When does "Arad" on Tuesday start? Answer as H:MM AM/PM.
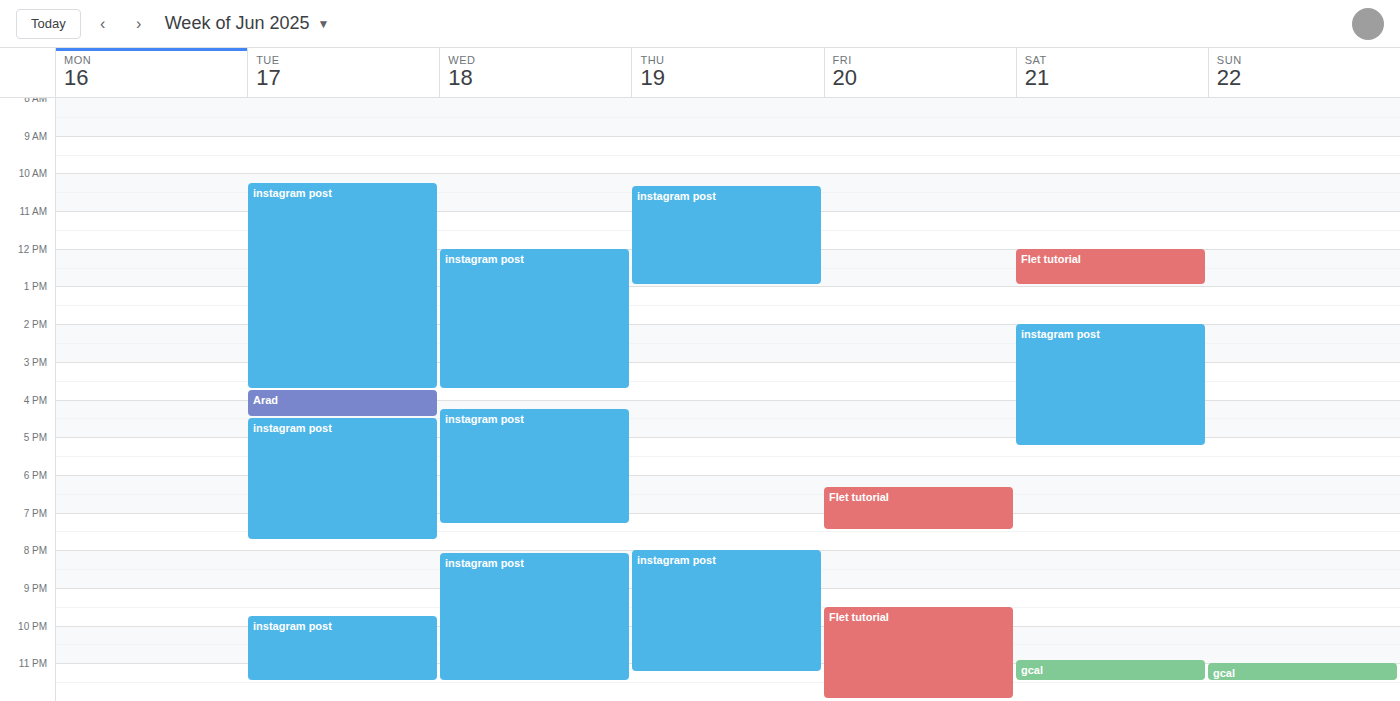
3:45 PM